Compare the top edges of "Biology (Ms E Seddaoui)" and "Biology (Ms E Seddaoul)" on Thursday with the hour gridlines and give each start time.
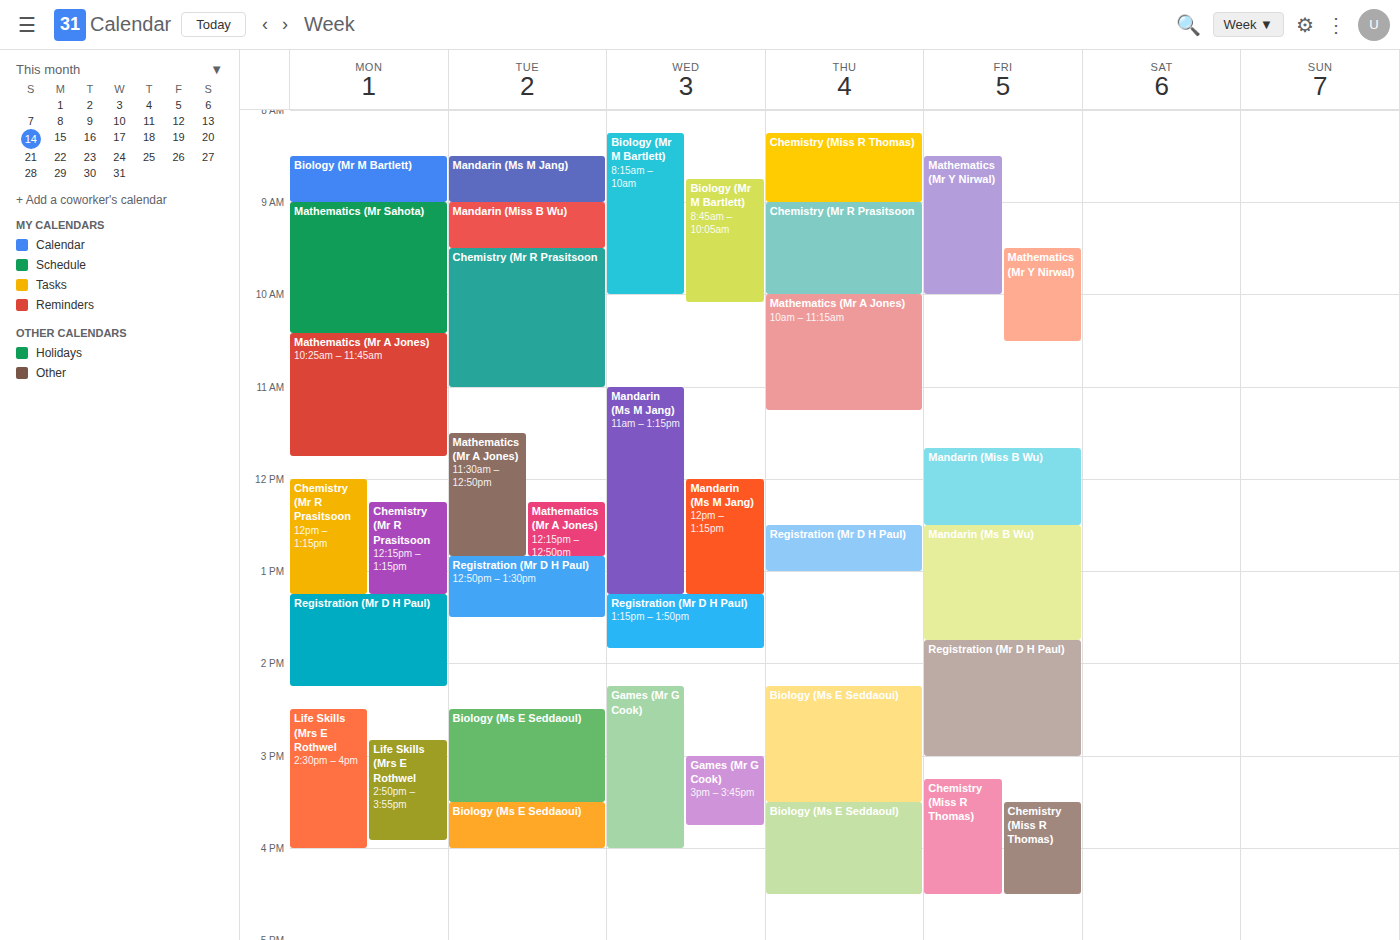
"Biology (Ms E Seddaoui)": 2:15 PM, neither: a quarter of the way from the 2 PM line to the 3 PM line. "Biology (Ms E Seddaoul)": 3:30 PM, halfway between the 3 PM and 4 PM lines.